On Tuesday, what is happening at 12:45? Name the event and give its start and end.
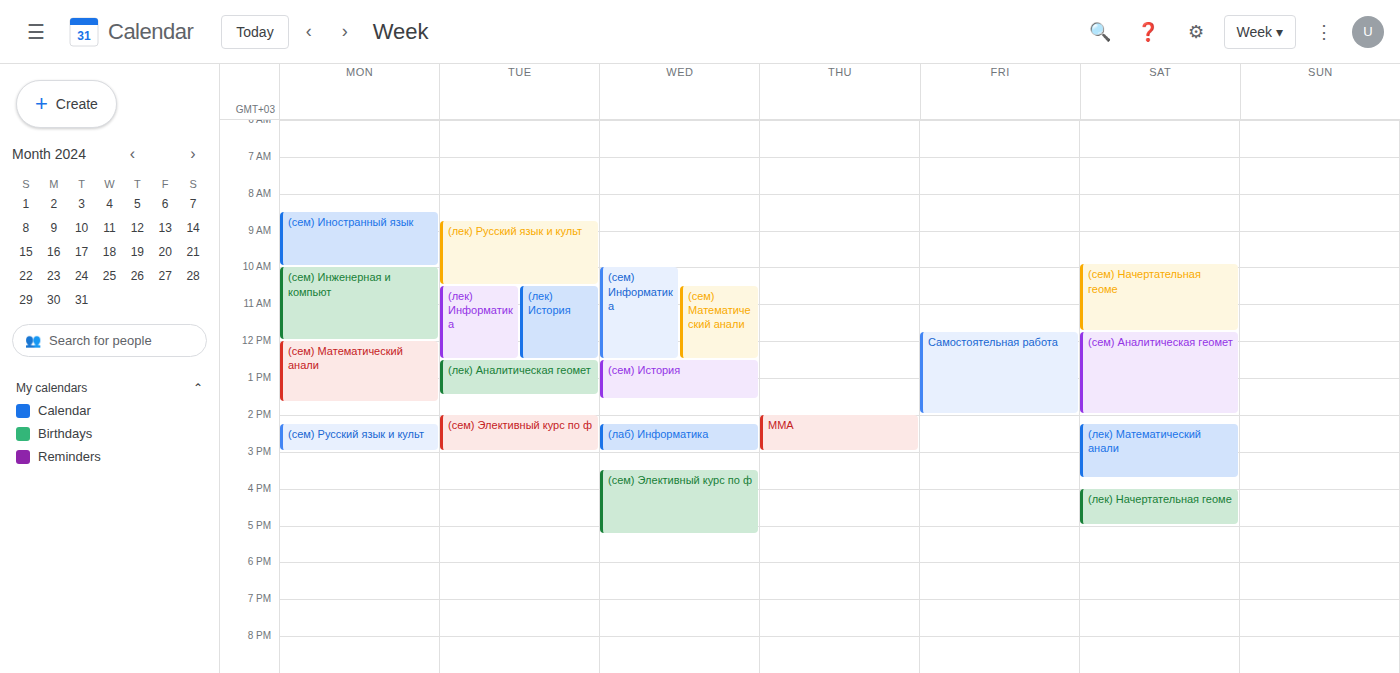
"(лек) Аналитическая геомет", 12:30 to 13:30